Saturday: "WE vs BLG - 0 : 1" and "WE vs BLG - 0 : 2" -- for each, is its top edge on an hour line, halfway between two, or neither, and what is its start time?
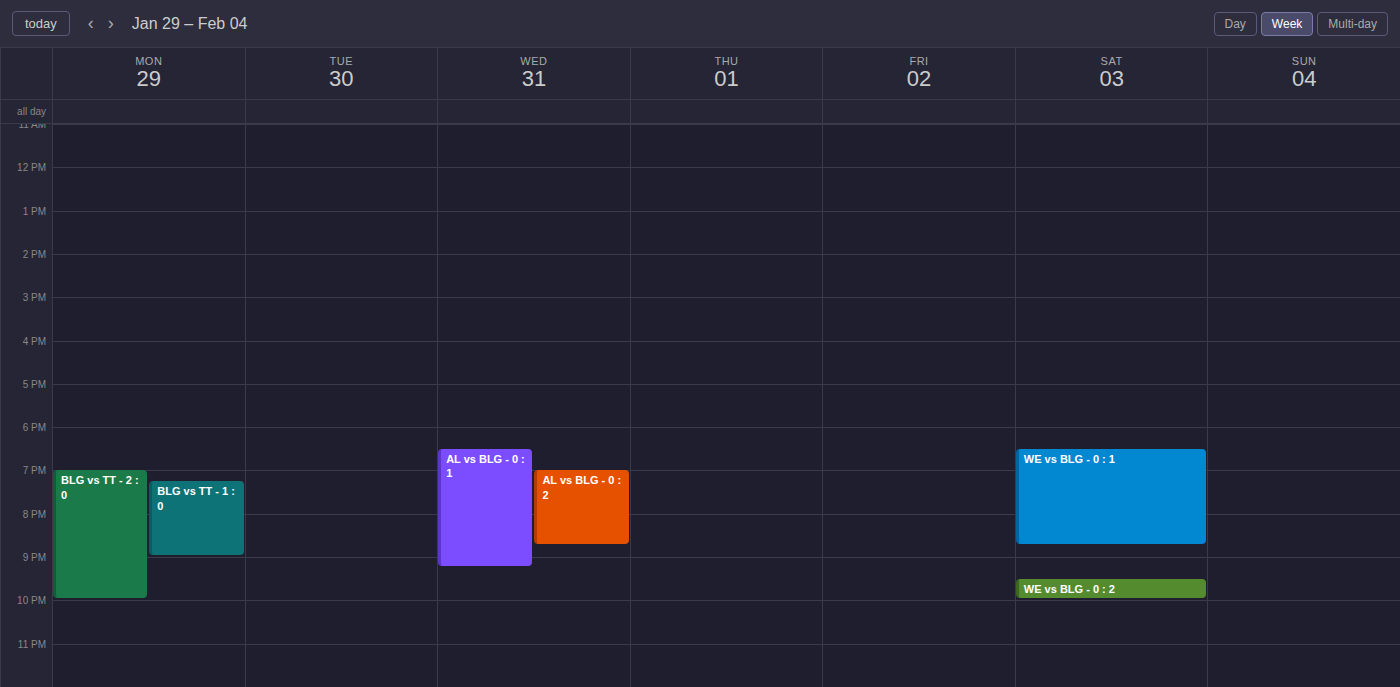
"WE vs BLG - 0 : 1": 6:30 PM, halfway between the 6 PM and 7 PM lines. "WE vs BLG - 0 : 2": 9:30 PM, halfway between the 9 PM and 10 PM lines.